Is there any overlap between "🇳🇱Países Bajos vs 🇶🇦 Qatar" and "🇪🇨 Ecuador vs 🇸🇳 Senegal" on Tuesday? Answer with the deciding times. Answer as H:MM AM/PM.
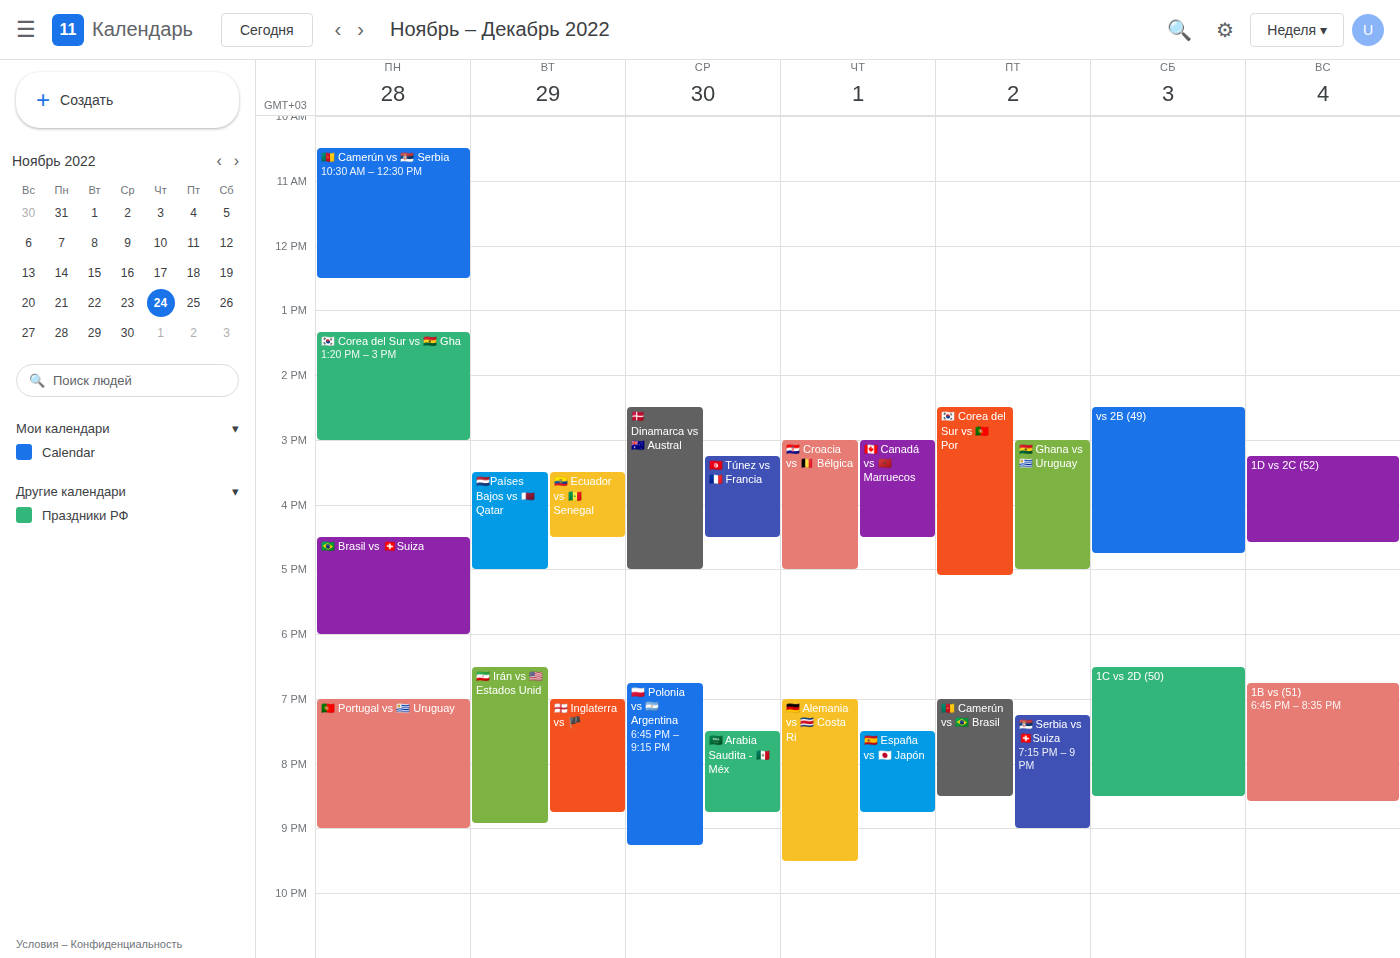
"🇪🇨 Ecuador vs 🇸🇳 Senegal" runs 3:30 PM to 4:30 PM, inside "🇳🇱Países Bajos vs 🇶🇦 Qatar" -- they overlap.